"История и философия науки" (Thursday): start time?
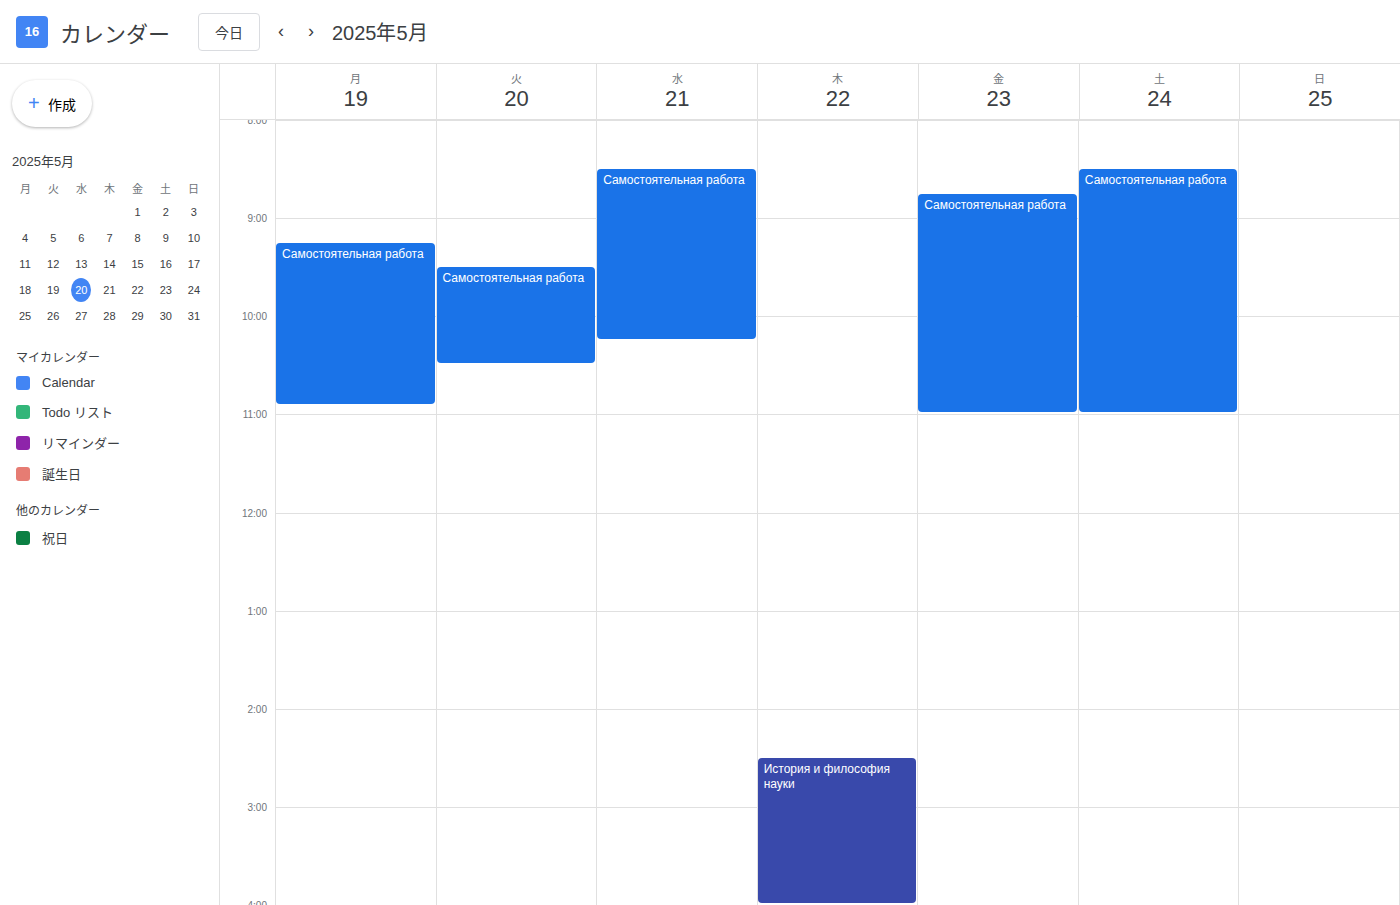
14:30